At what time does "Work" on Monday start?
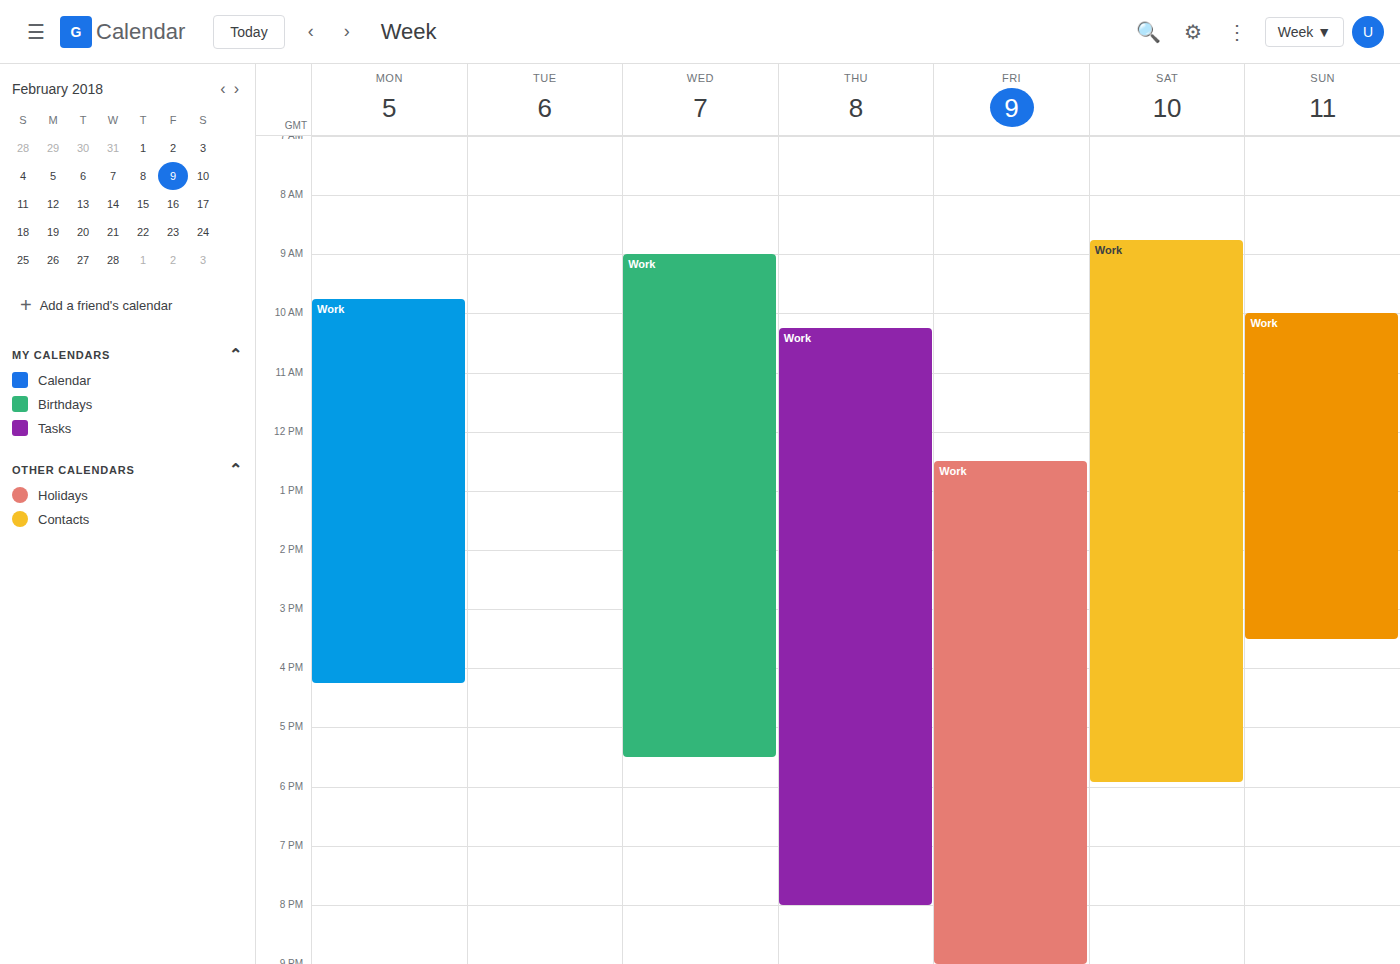
9:45 AM